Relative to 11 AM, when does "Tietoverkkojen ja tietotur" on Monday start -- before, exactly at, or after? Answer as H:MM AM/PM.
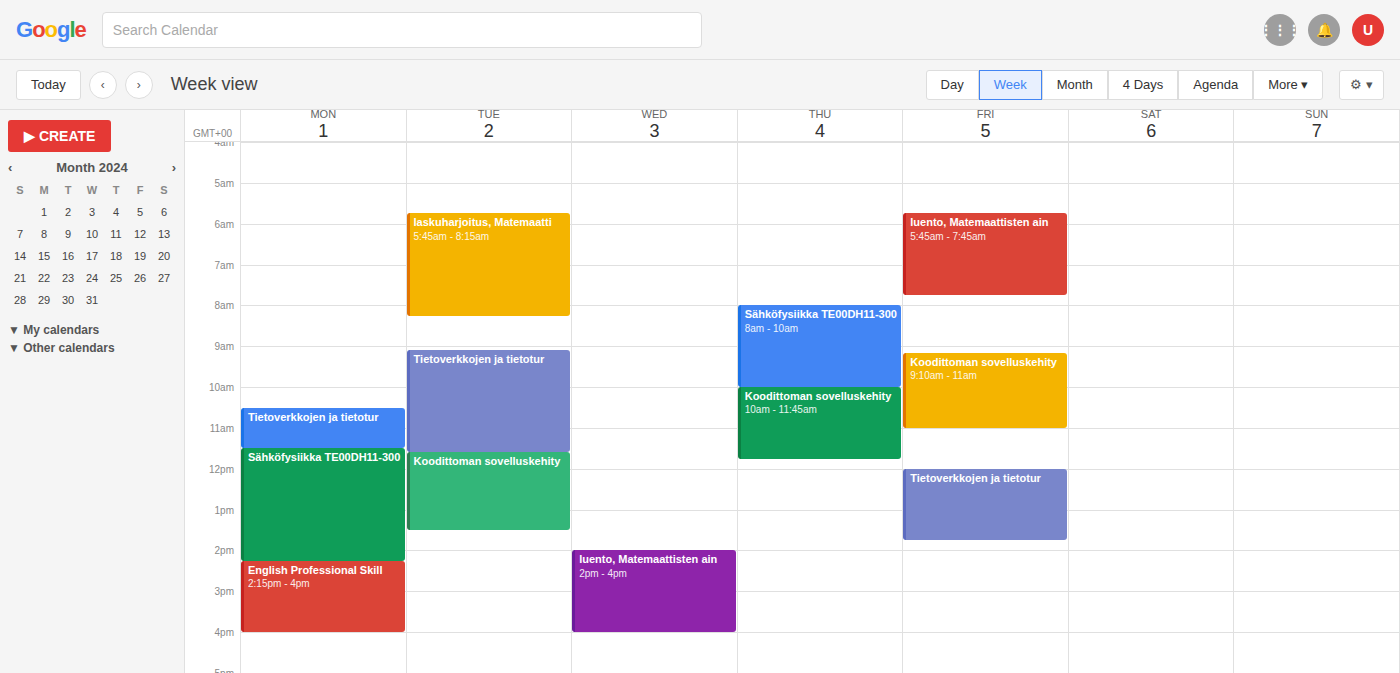
10:30 AM -- before 11 AM, 30 minutes above the 11 AM line.